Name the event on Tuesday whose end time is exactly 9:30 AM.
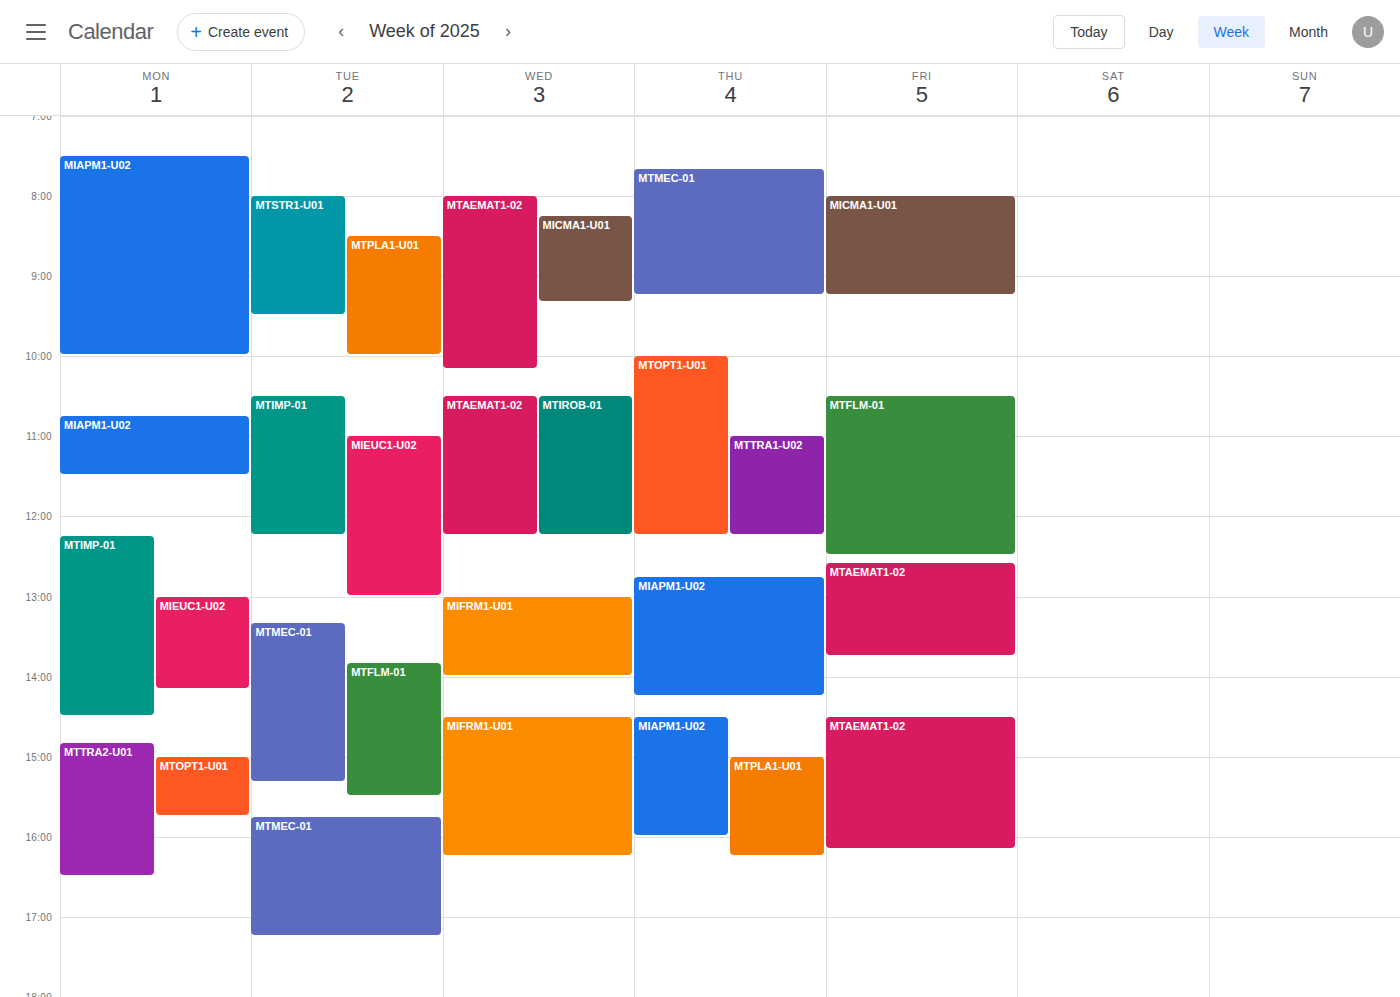
"MTSTR1-U01"